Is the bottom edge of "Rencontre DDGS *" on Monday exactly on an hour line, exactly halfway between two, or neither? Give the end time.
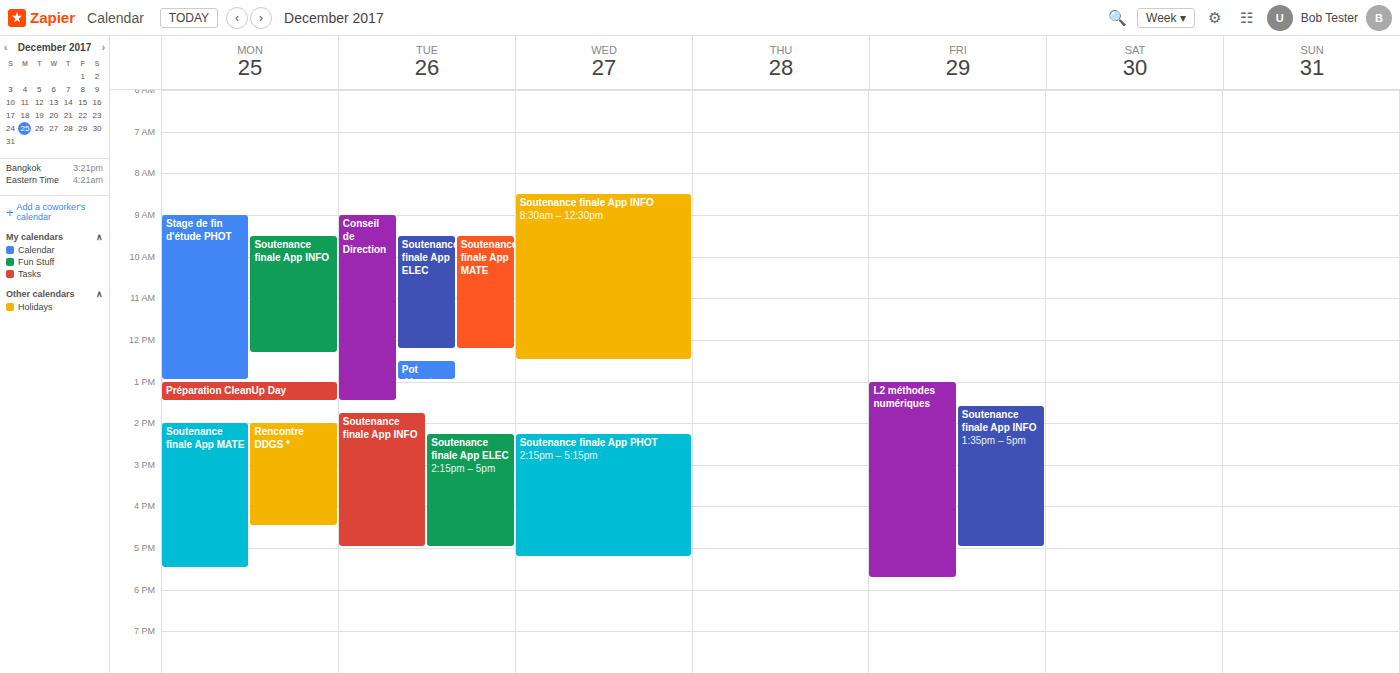
4:30 PM -- halfway between the 4 PM and 5 PM lines.